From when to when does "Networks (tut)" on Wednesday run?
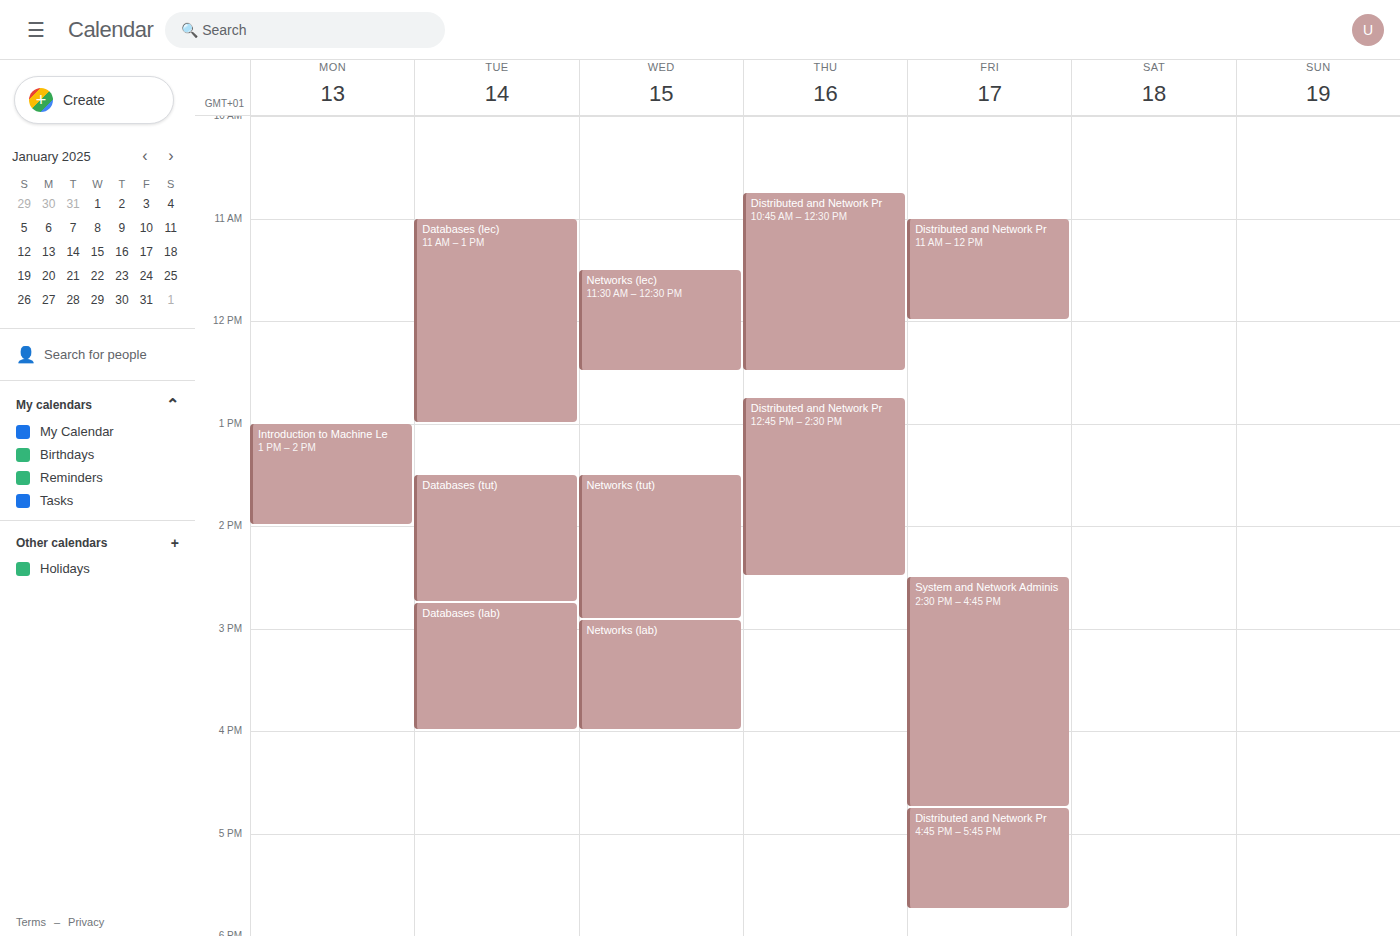
1:30 PM to 2:55 PM